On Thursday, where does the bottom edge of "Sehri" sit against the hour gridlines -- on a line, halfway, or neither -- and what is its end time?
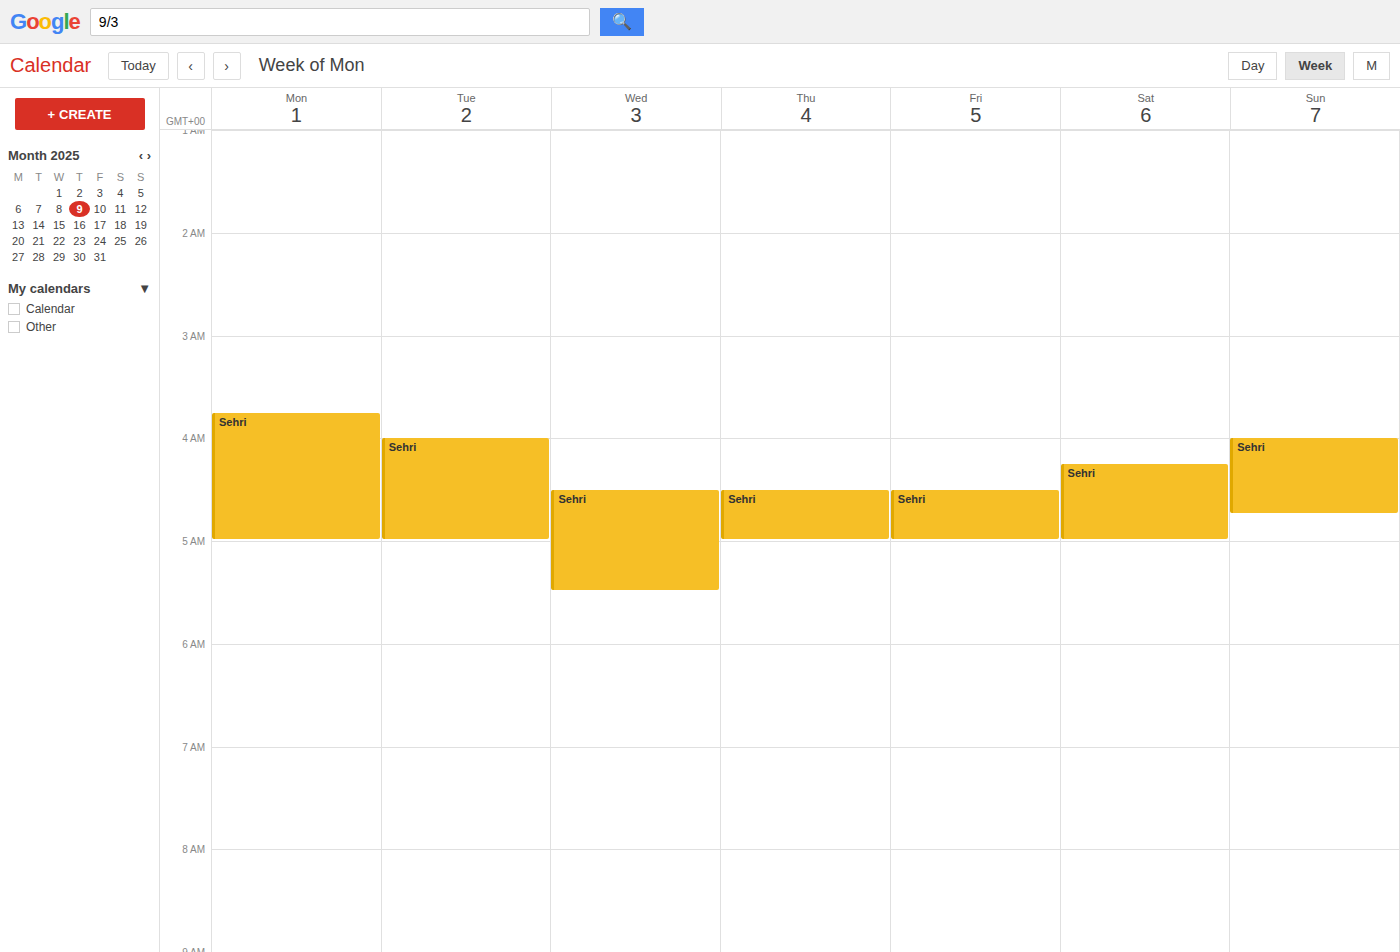
5:00 AM -- exactly on the 5 AM line.